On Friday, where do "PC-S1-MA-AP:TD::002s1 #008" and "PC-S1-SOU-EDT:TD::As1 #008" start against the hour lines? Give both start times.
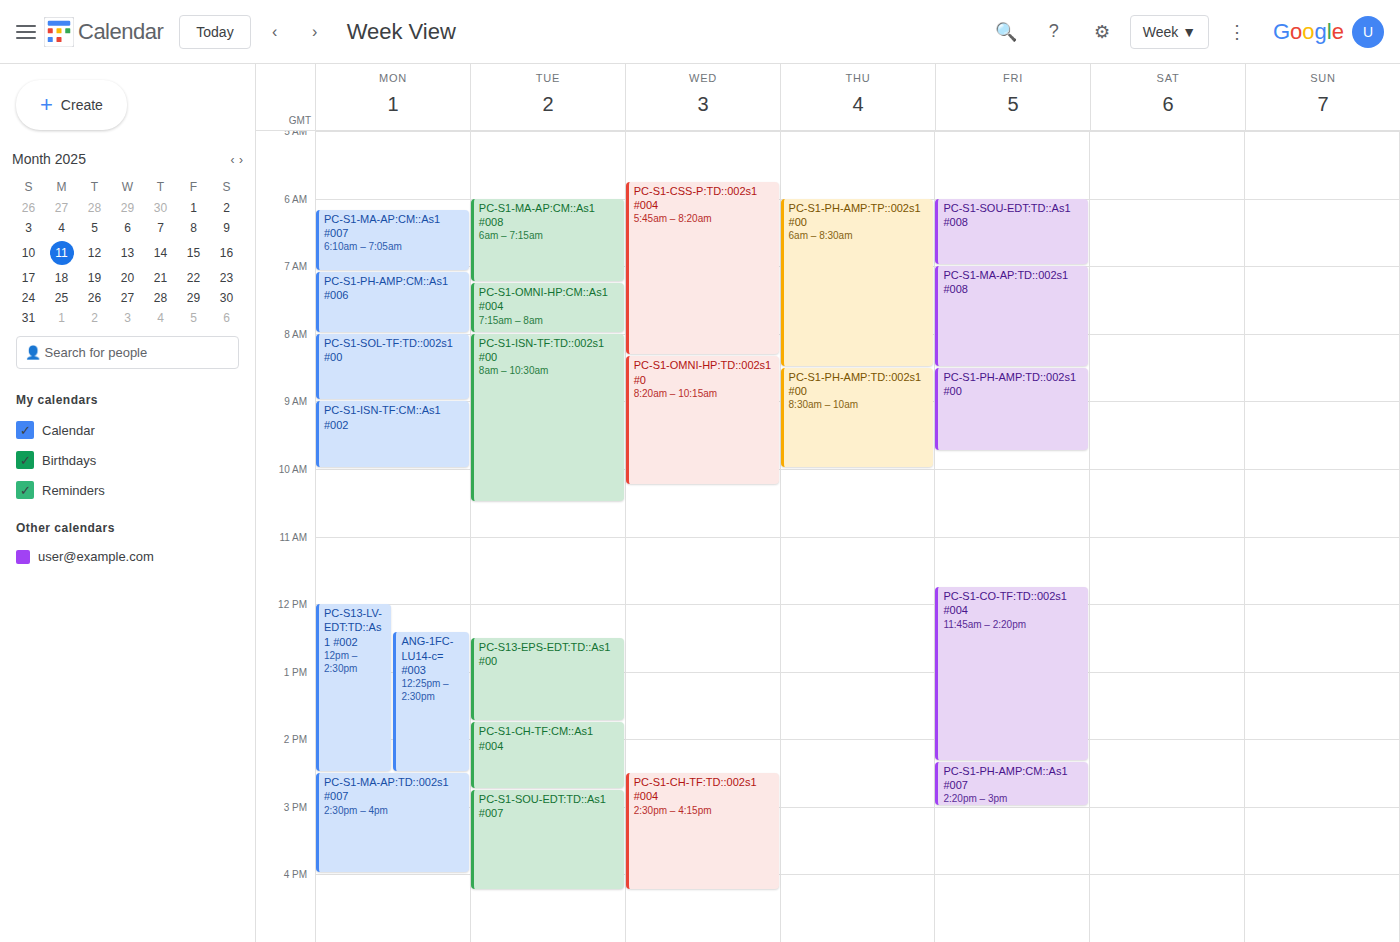
"PC-S1-MA-AP:TD::002s1 #008": 7:00 AM, exactly on the 7 AM line. "PC-S1-SOU-EDT:TD::As1 #008": 6:00 AM, exactly on the 6 AM line.